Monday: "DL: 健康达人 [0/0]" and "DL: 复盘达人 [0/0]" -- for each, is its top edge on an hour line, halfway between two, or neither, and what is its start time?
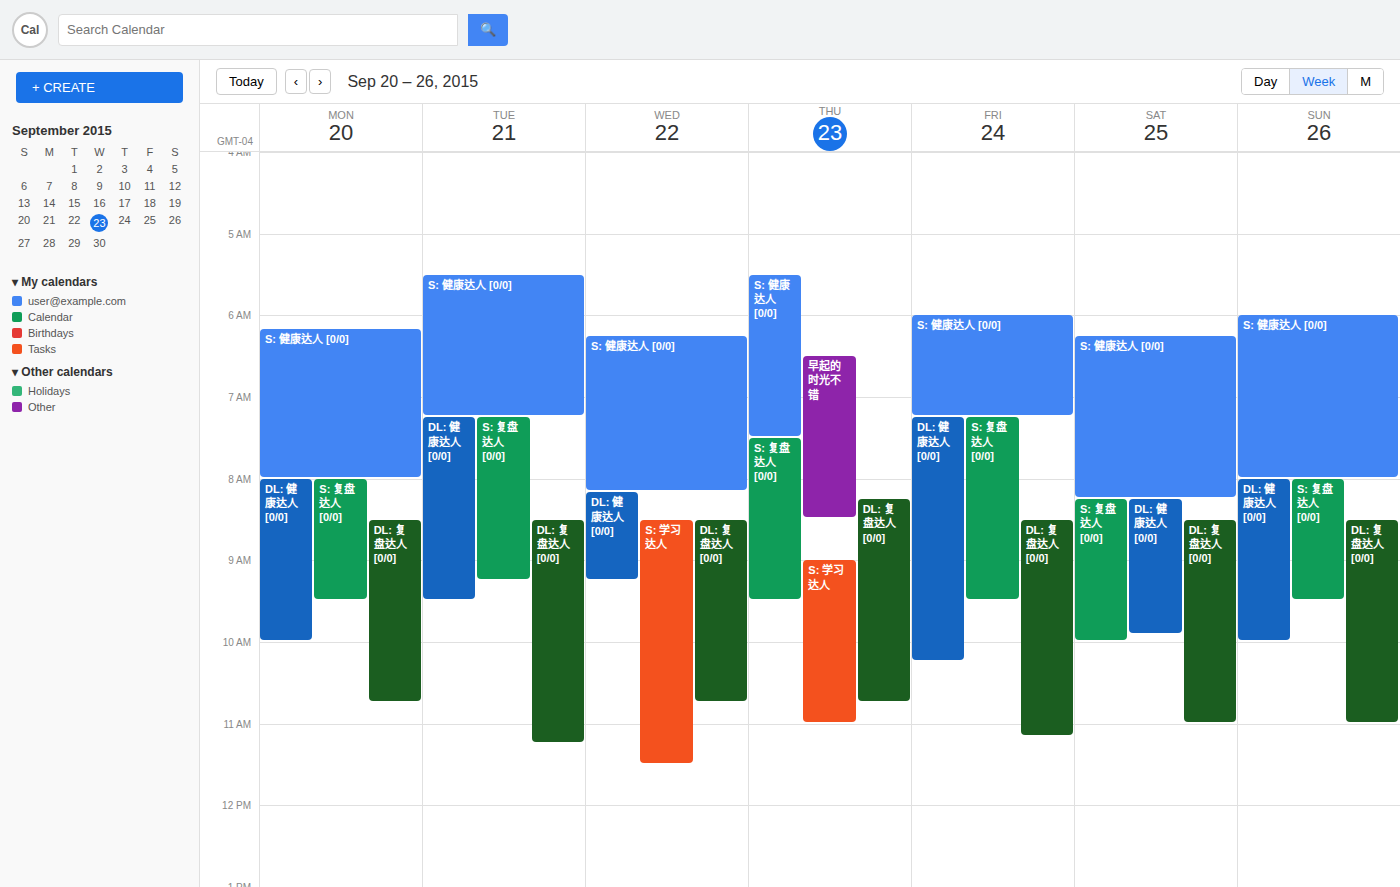
"DL: 健康达人 [0/0]": 8:00 AM, exactly on the 8 AM line. "DL: 复盘达人 [0/0]": 8:30 AM, halfway between the 8 AM and 9 AM lines.